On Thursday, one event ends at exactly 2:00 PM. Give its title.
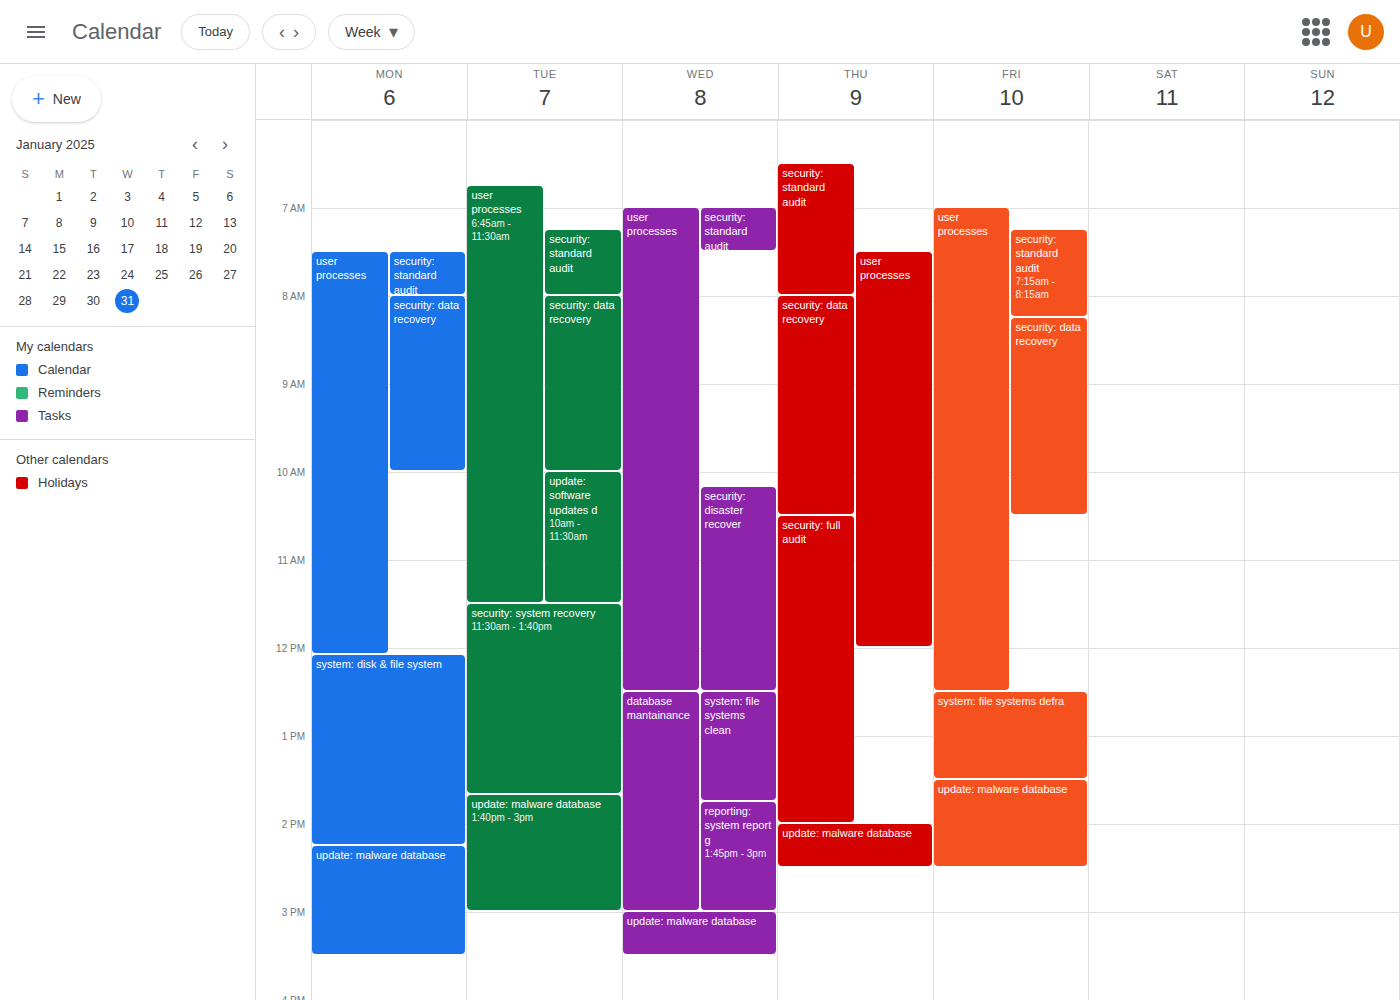
"security: full audit"